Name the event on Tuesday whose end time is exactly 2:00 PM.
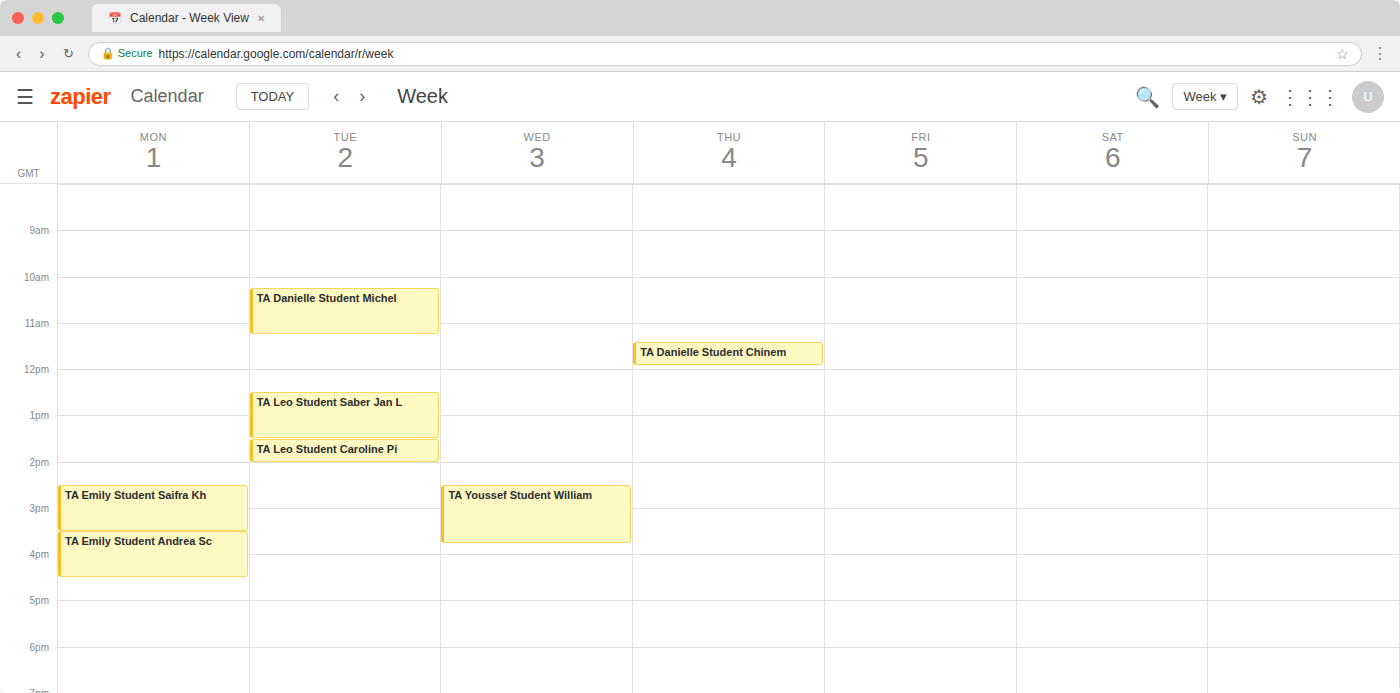
"TA Leo Student Caroline Pi"